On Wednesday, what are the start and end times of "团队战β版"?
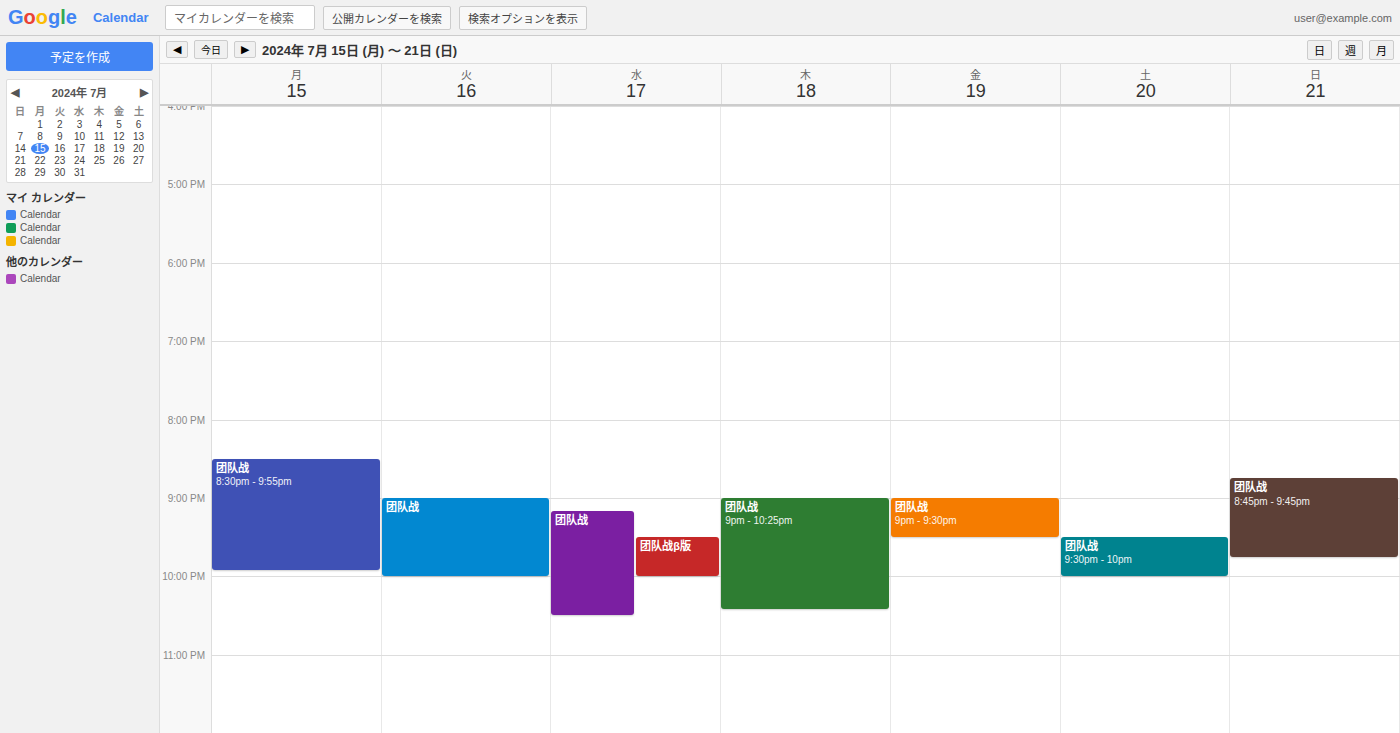
9:30 PM to 10:00 PM